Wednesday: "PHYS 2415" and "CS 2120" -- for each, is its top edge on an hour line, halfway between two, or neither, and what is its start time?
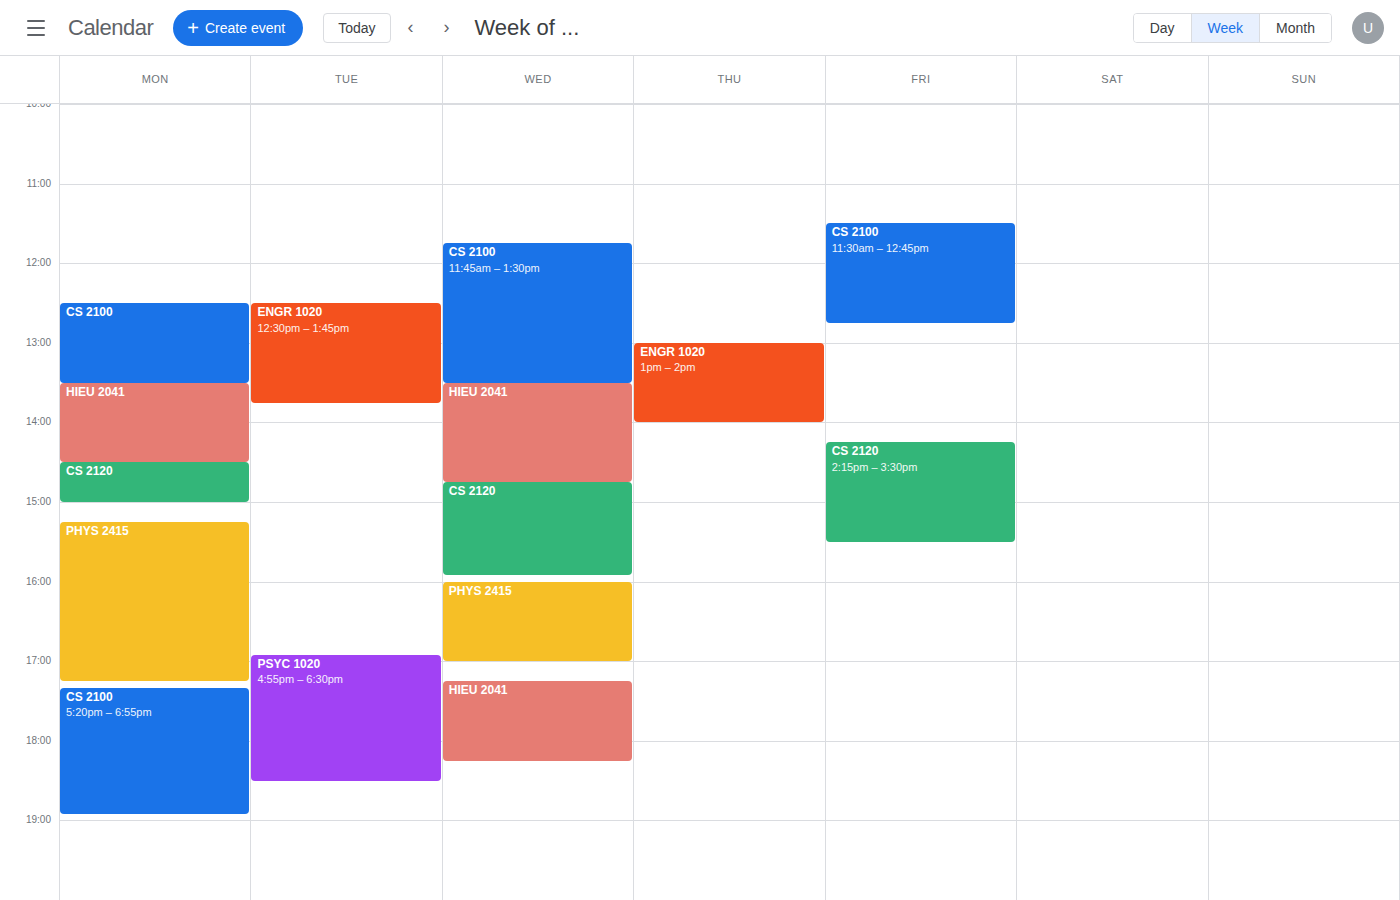
"PHYS 2415": 16:00, exactly on the 16:00 line. "CS 2120": 14:45, neither: three quarters of the way from the 14:00 line to the 15:00 line.